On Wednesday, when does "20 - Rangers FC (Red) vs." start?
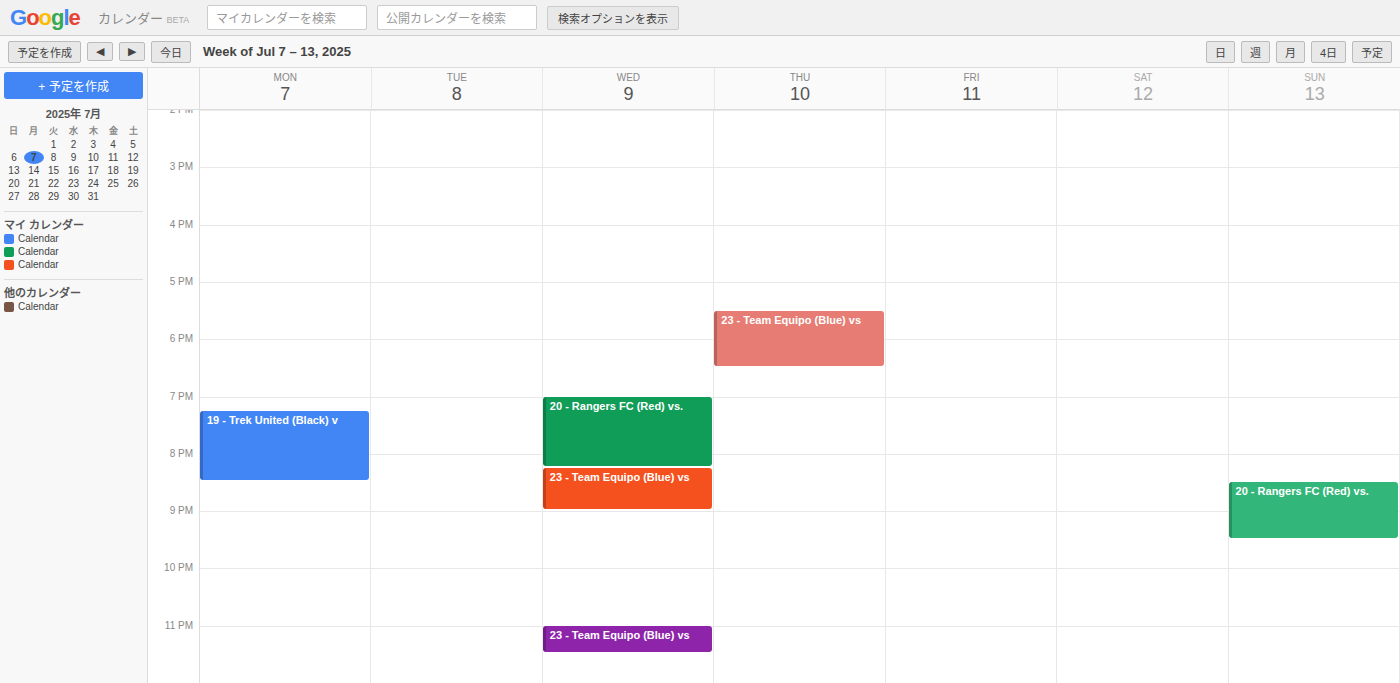
7:00 PM